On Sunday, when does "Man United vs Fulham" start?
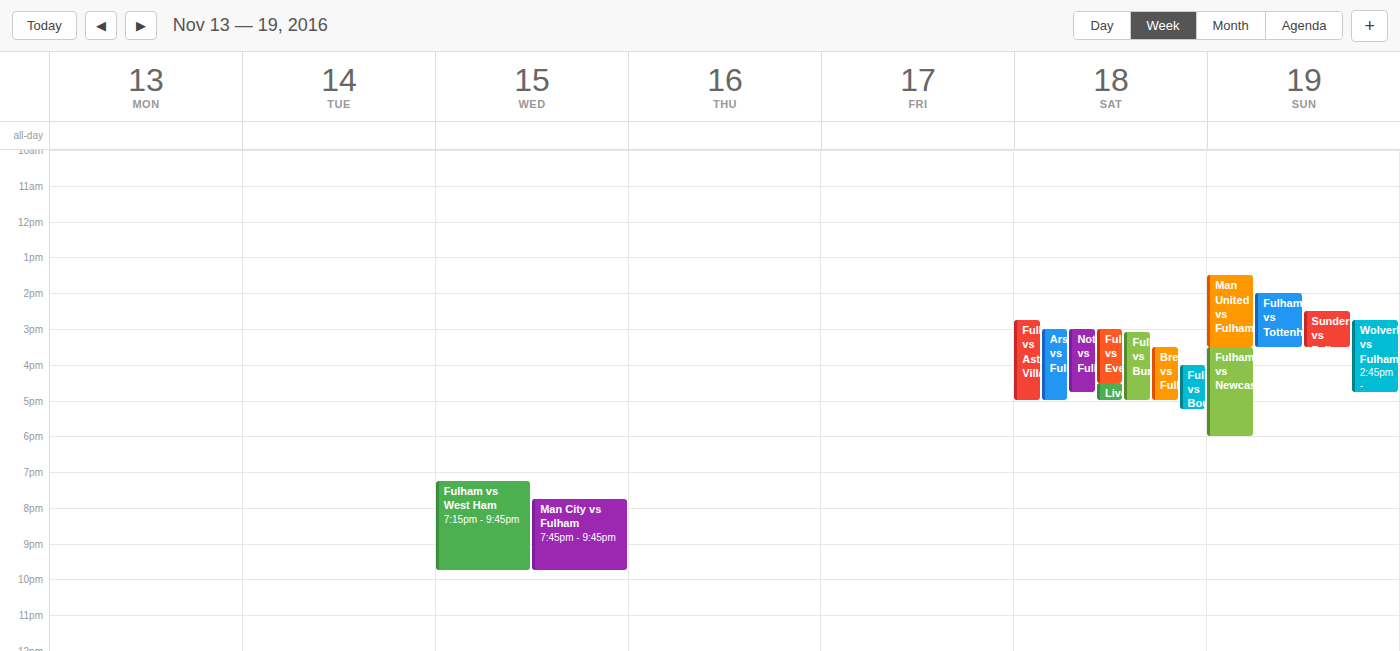
1:30 PM